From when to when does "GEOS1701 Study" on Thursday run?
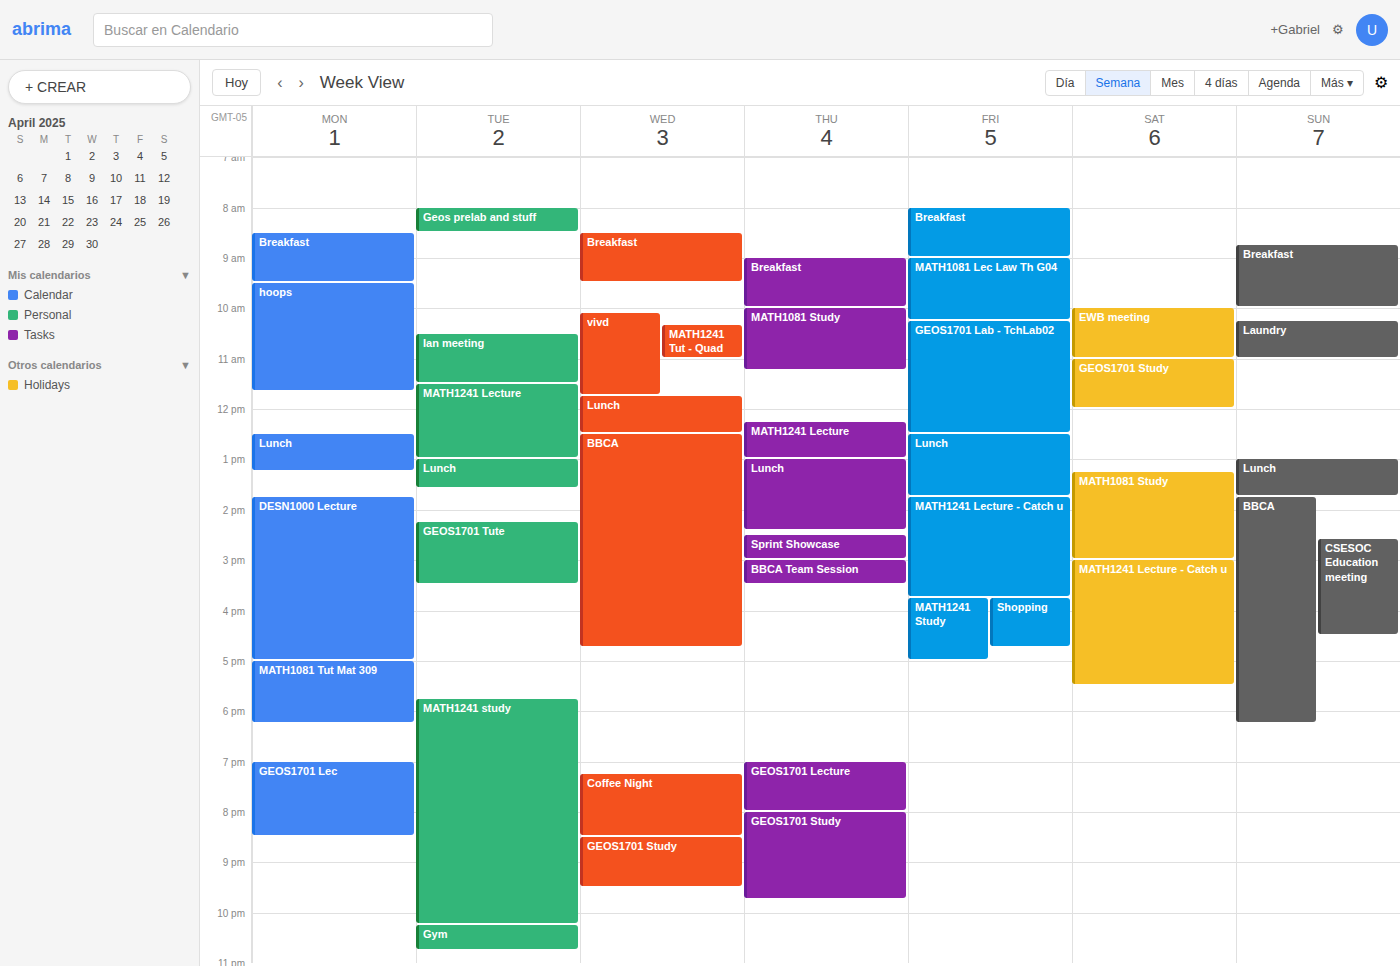
8:00 PM to 9:45 PM